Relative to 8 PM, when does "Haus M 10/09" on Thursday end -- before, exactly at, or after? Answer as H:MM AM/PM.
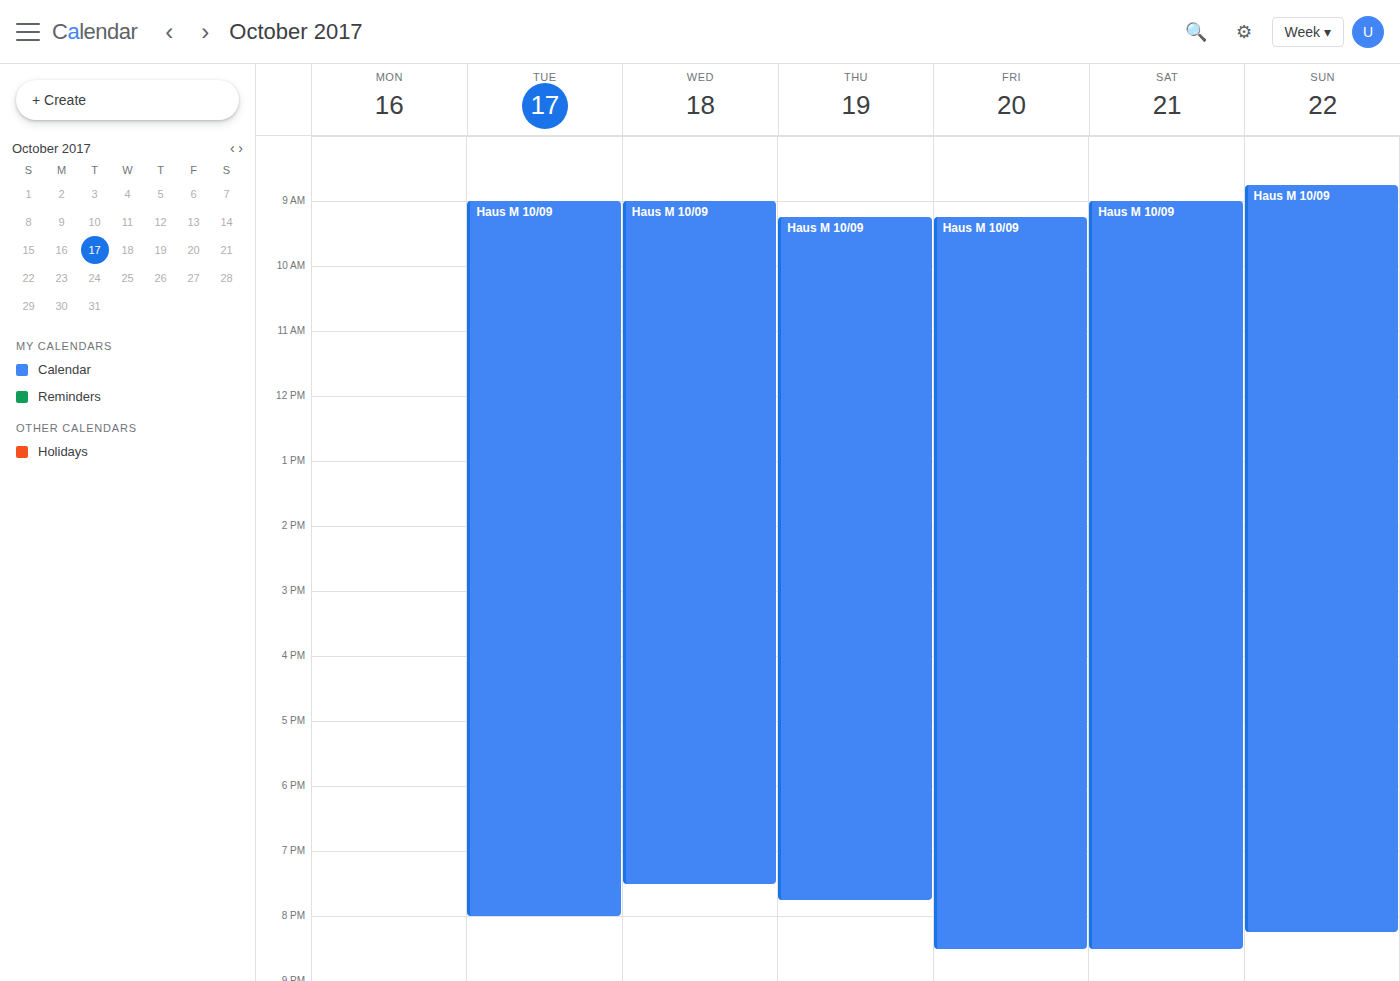
7:45 PM -- before 8 PM, 15 minutes above the 8 PM line.